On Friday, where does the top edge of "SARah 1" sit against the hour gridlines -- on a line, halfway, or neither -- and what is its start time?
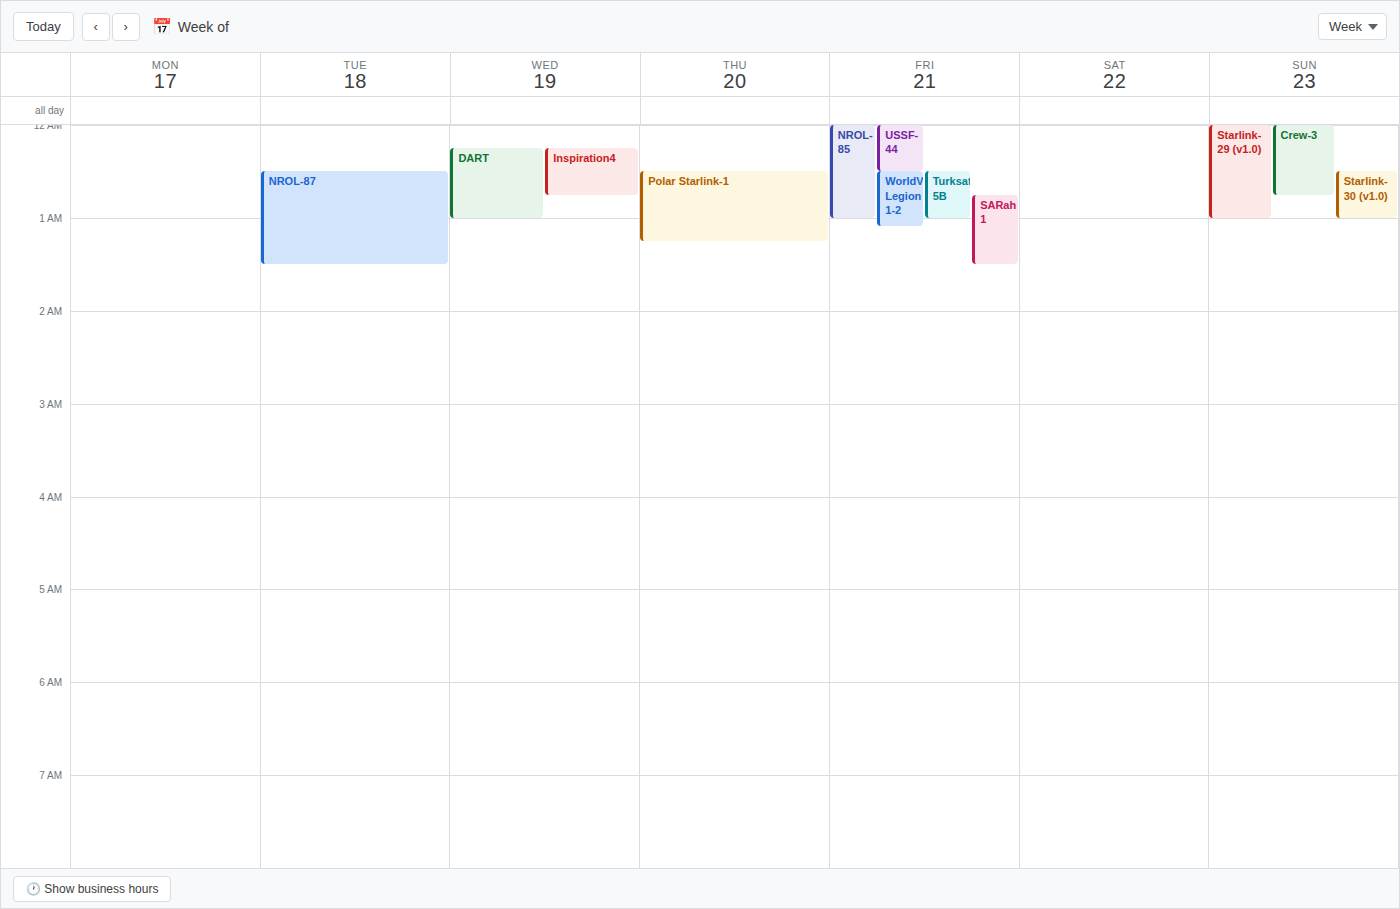
00:45 -- neither: three quarters of the way from the 00:00 line to the 01:00 line.